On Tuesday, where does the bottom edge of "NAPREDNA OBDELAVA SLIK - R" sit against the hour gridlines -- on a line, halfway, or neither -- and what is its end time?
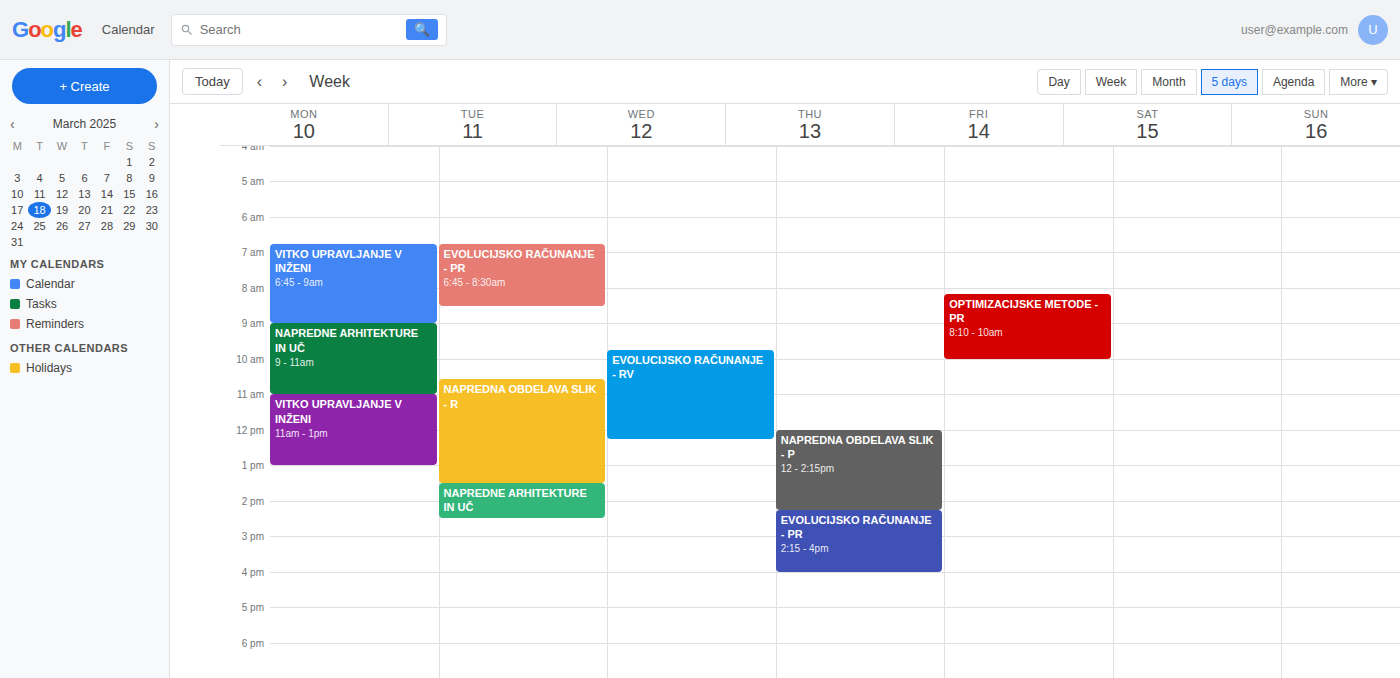
1:30 PM -- halfway between the 1 PM and 2 PM lines.